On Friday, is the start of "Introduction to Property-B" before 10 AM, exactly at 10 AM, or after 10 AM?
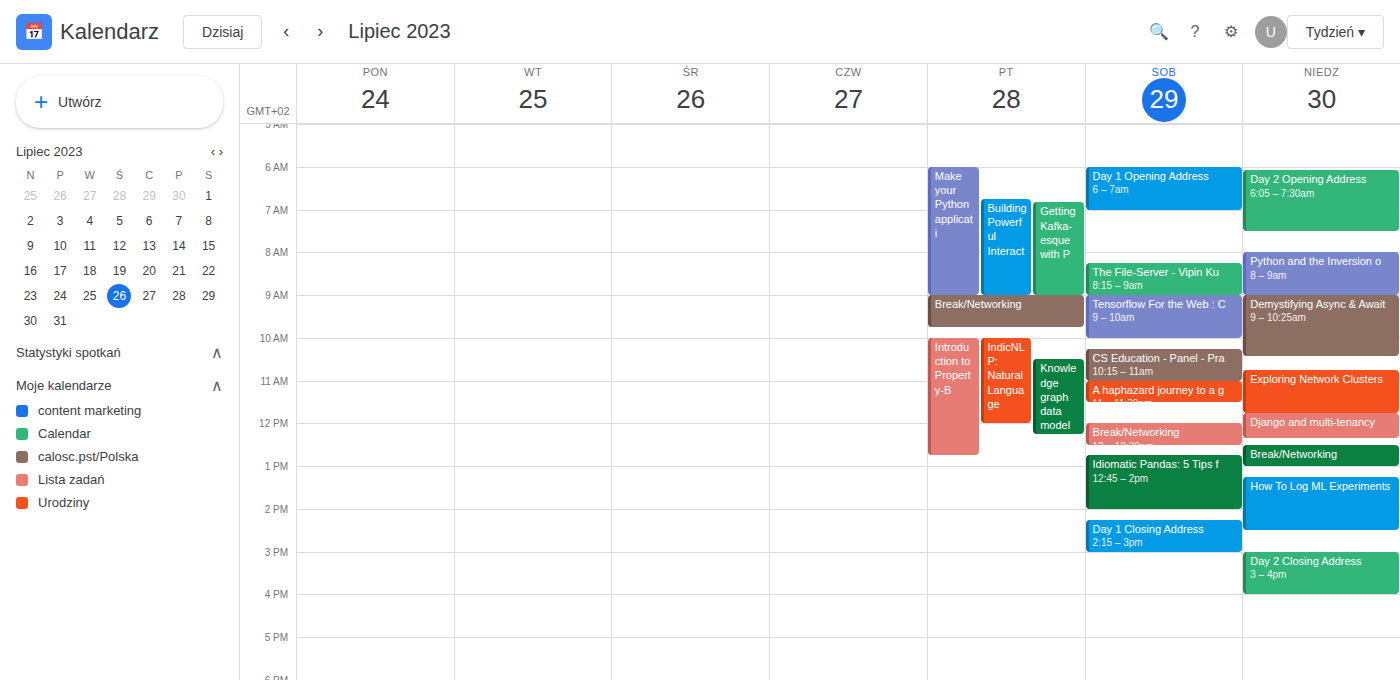
10:00 AM -- exactly at 10 AM, on the 10 AM line.